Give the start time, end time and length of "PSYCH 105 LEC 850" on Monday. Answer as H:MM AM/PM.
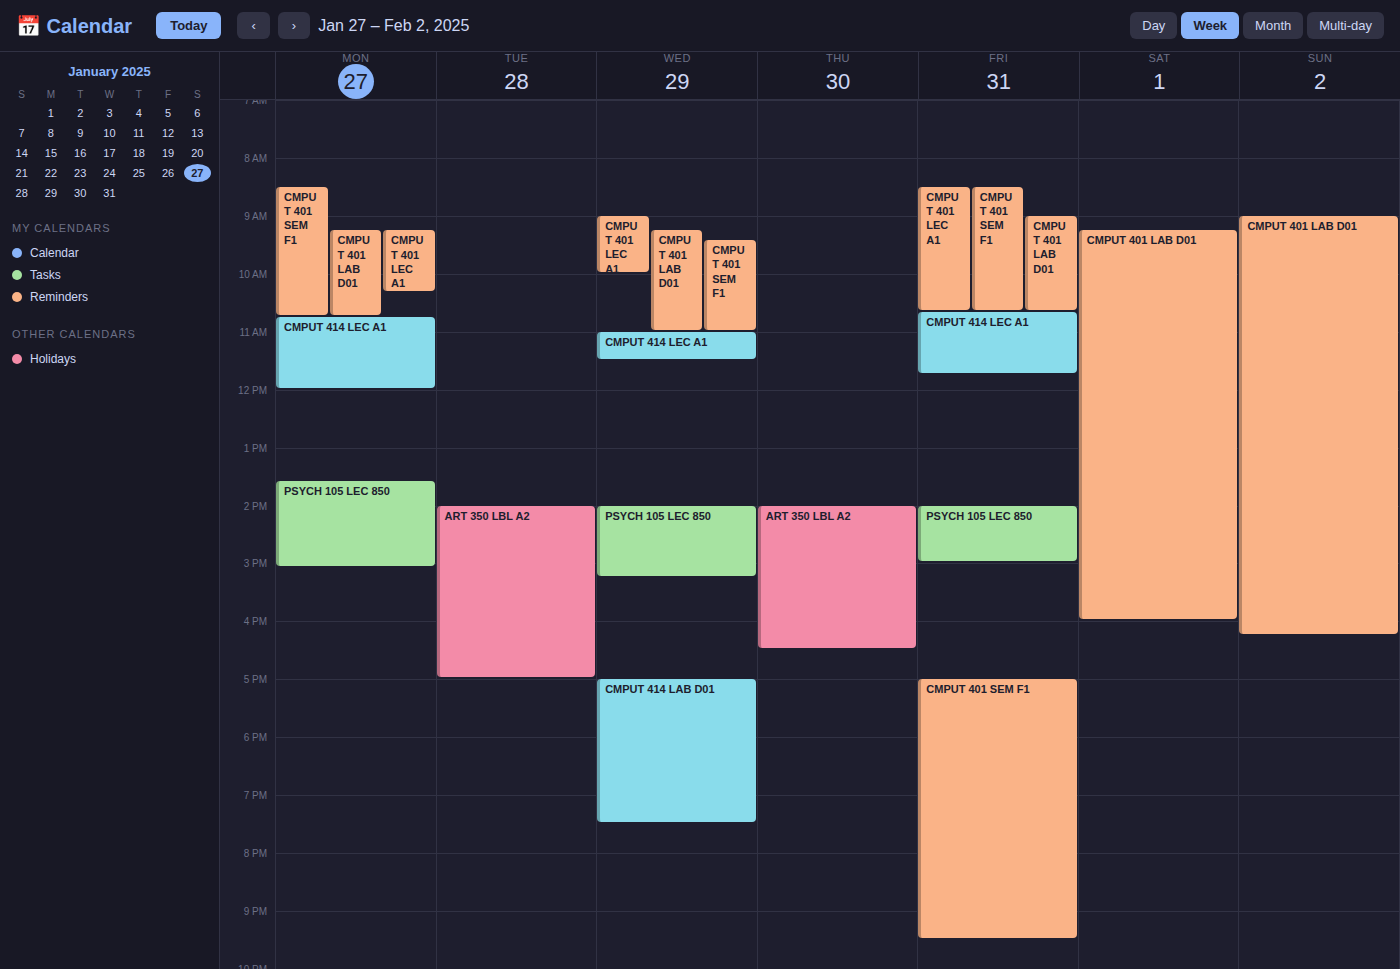
1:35 PM to 3:05 PM, 1 hour 30 minutes